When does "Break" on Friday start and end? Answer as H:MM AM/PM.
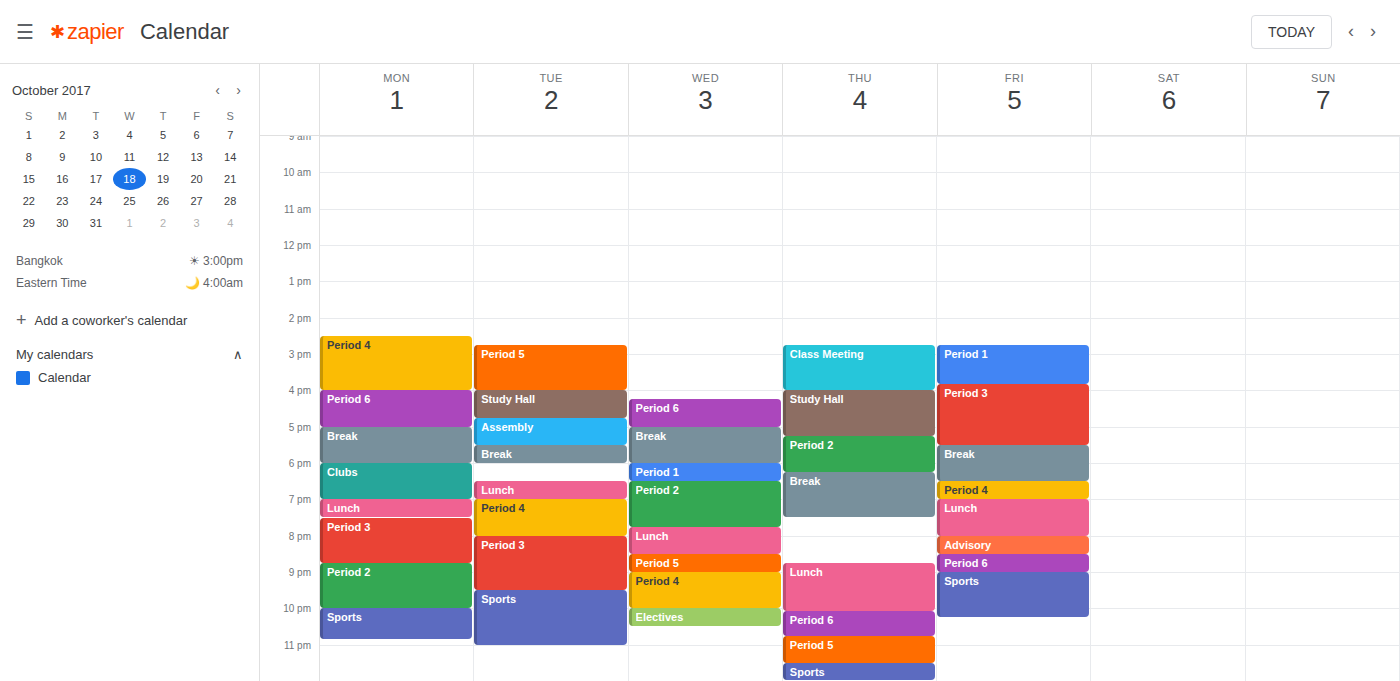
5:30 PM to 6:30 PM